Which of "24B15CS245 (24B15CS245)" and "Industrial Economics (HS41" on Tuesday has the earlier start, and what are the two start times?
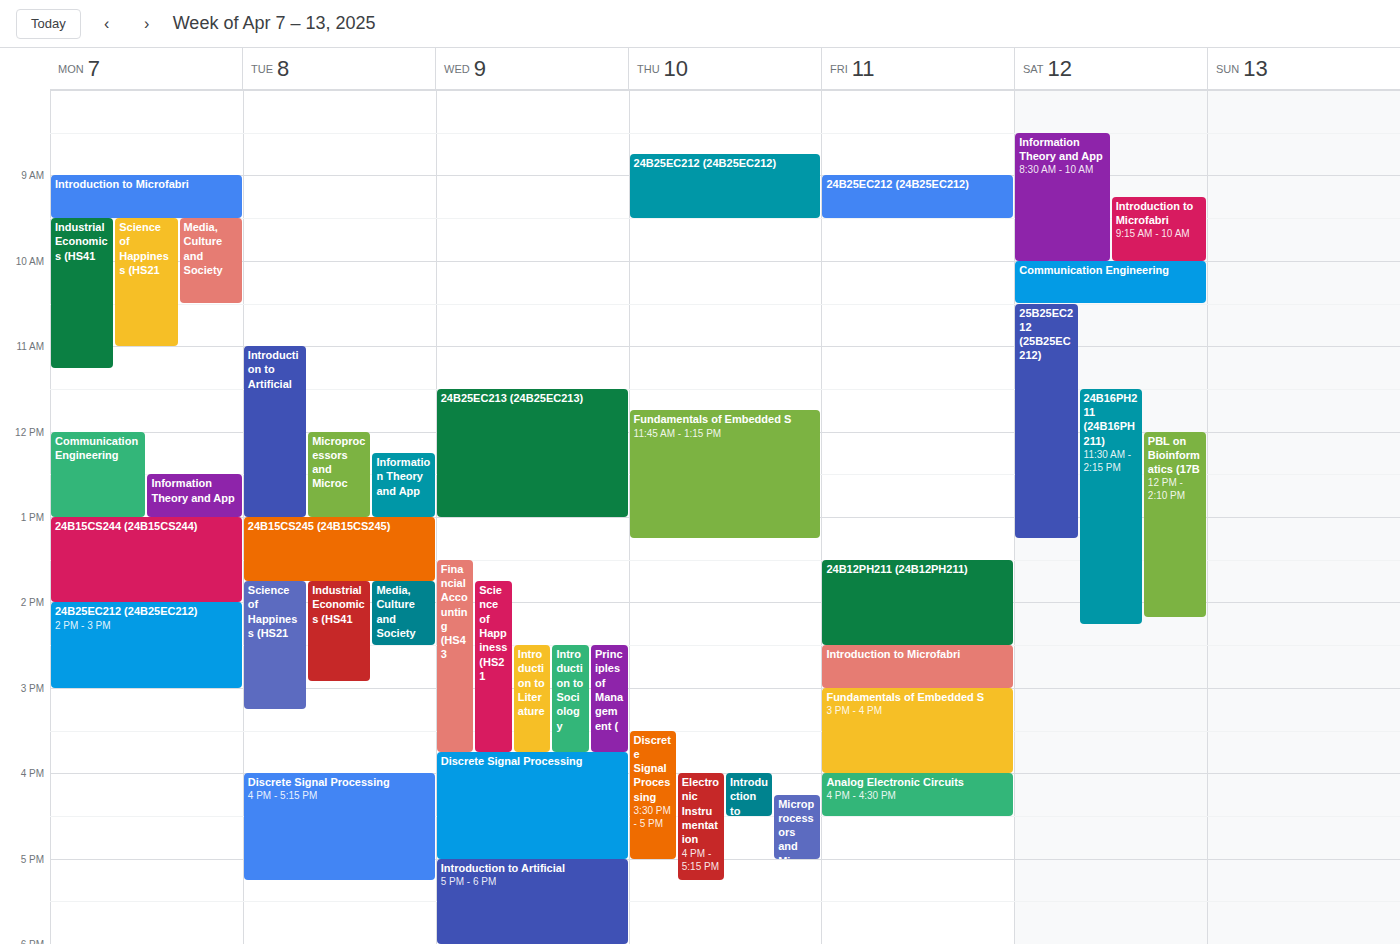
"24B15CS245 (24B15CS245)" 1:00 PM; "Industrial Economics (HS41" 1:45 PM.